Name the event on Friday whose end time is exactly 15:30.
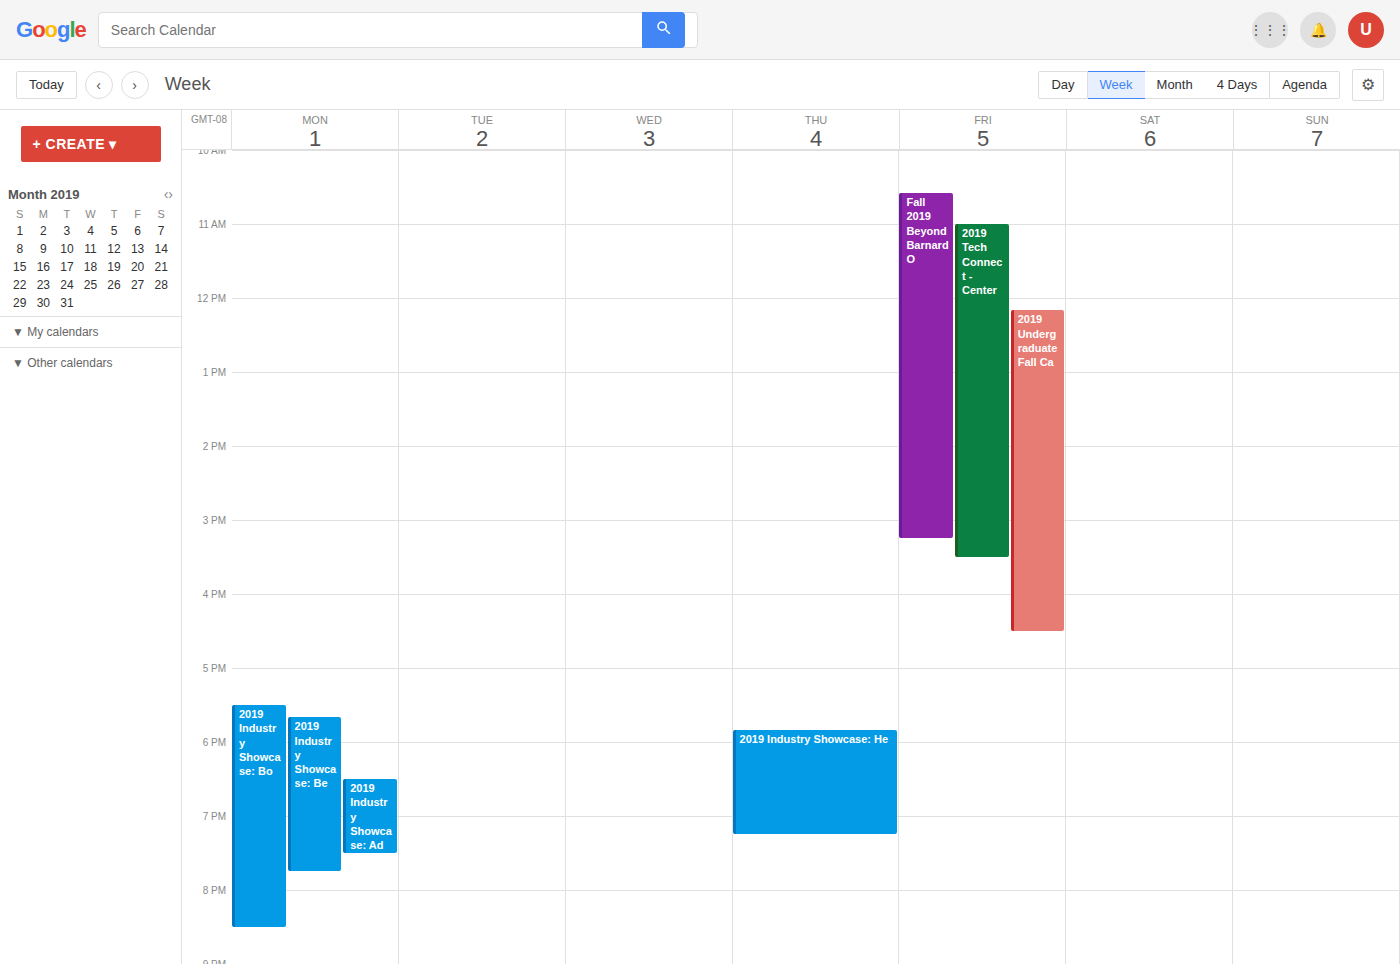
"2019 Tech Connect - Center"